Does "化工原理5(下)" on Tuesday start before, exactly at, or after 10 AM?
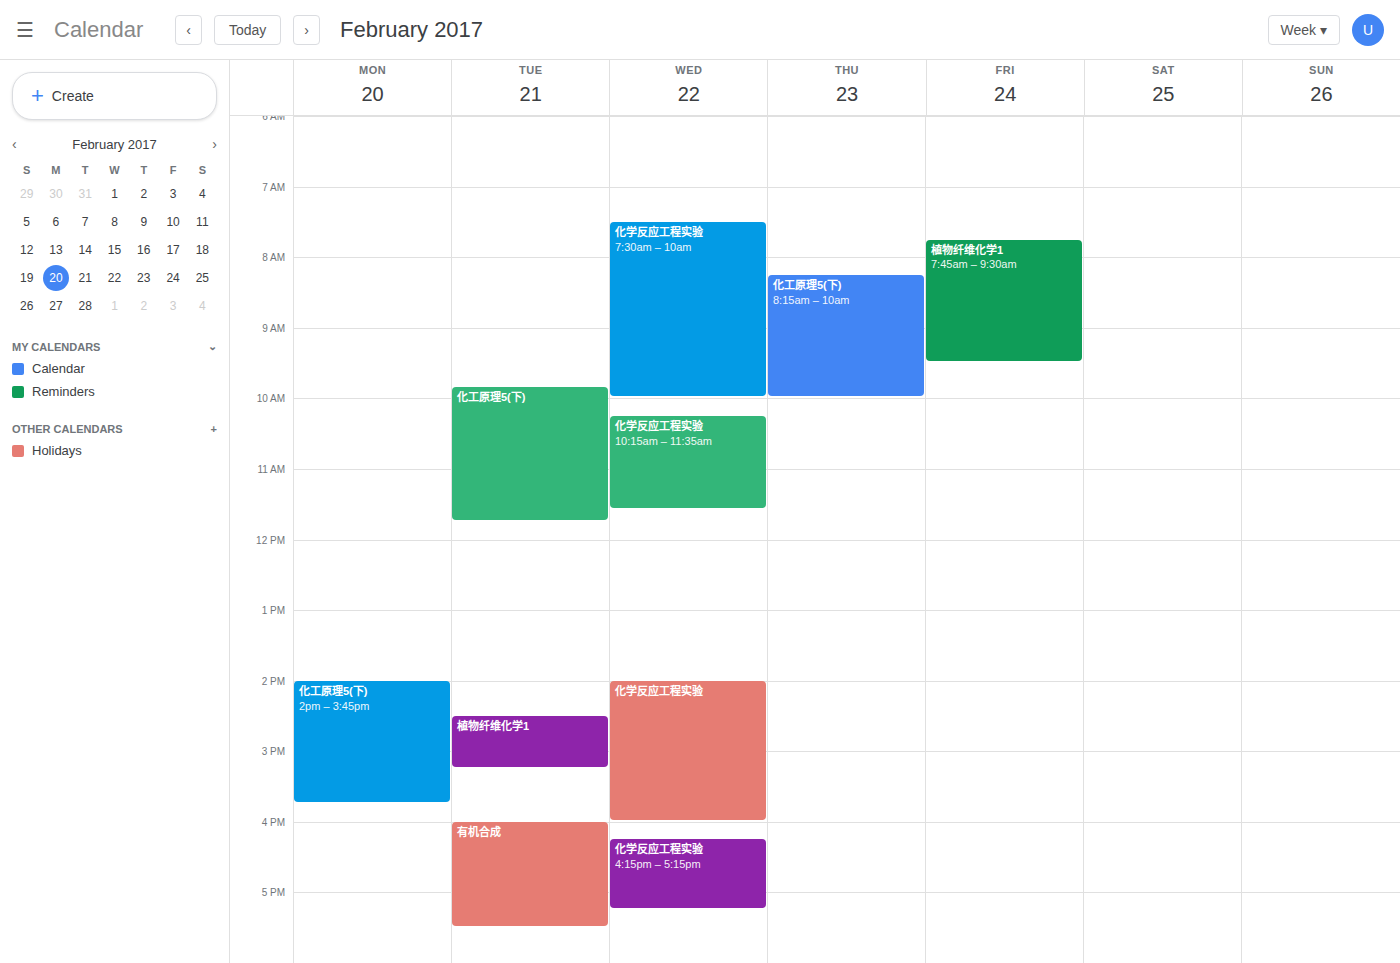
9:50 AM -- before 10 AM, 10 minutes above the 10 AM line.